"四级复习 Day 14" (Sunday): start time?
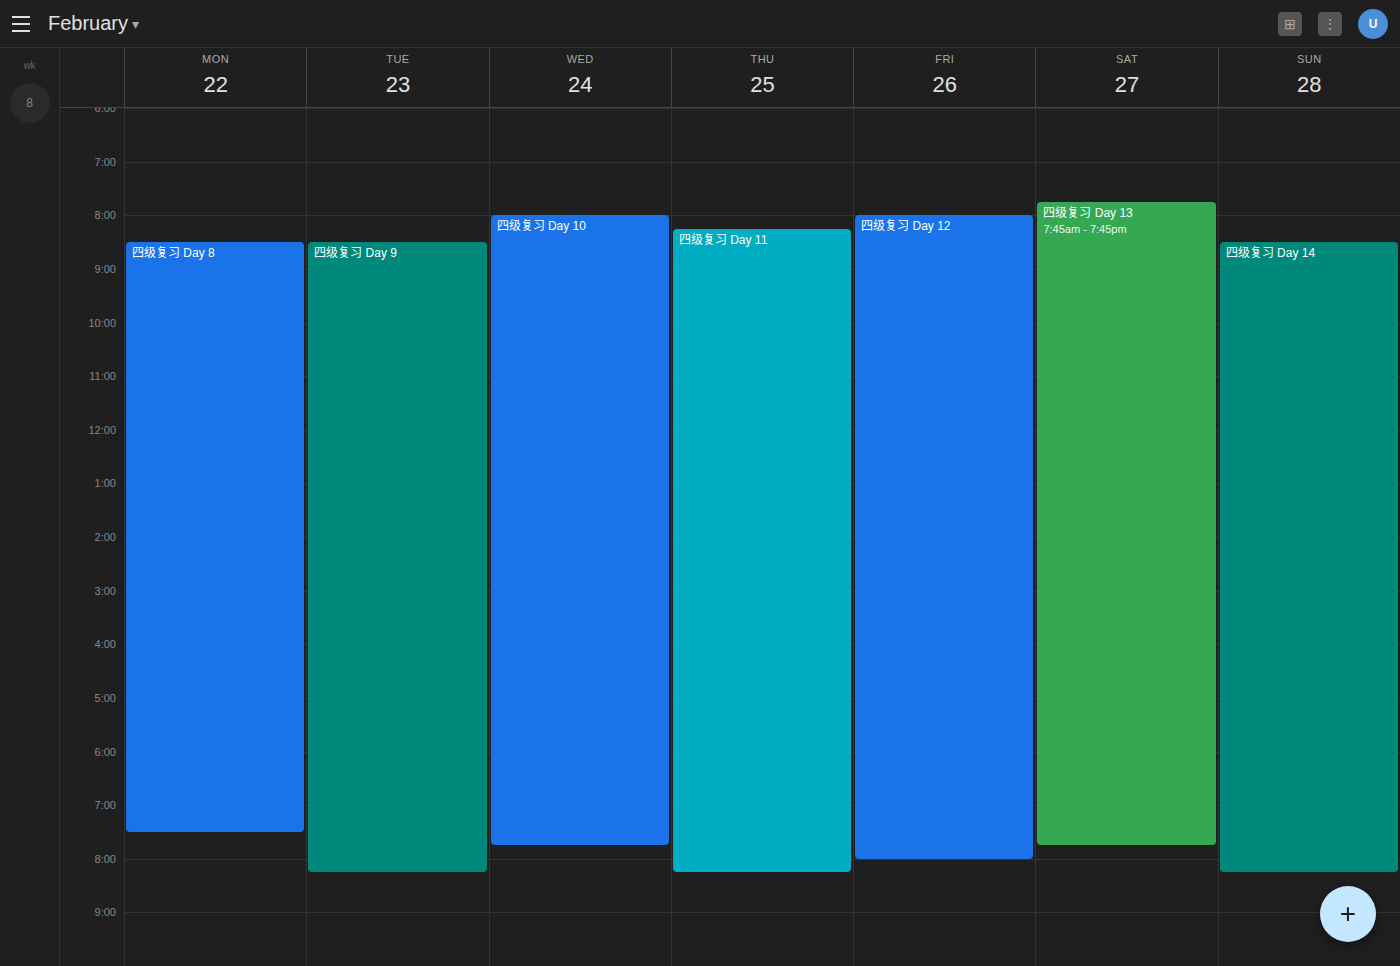
08:30